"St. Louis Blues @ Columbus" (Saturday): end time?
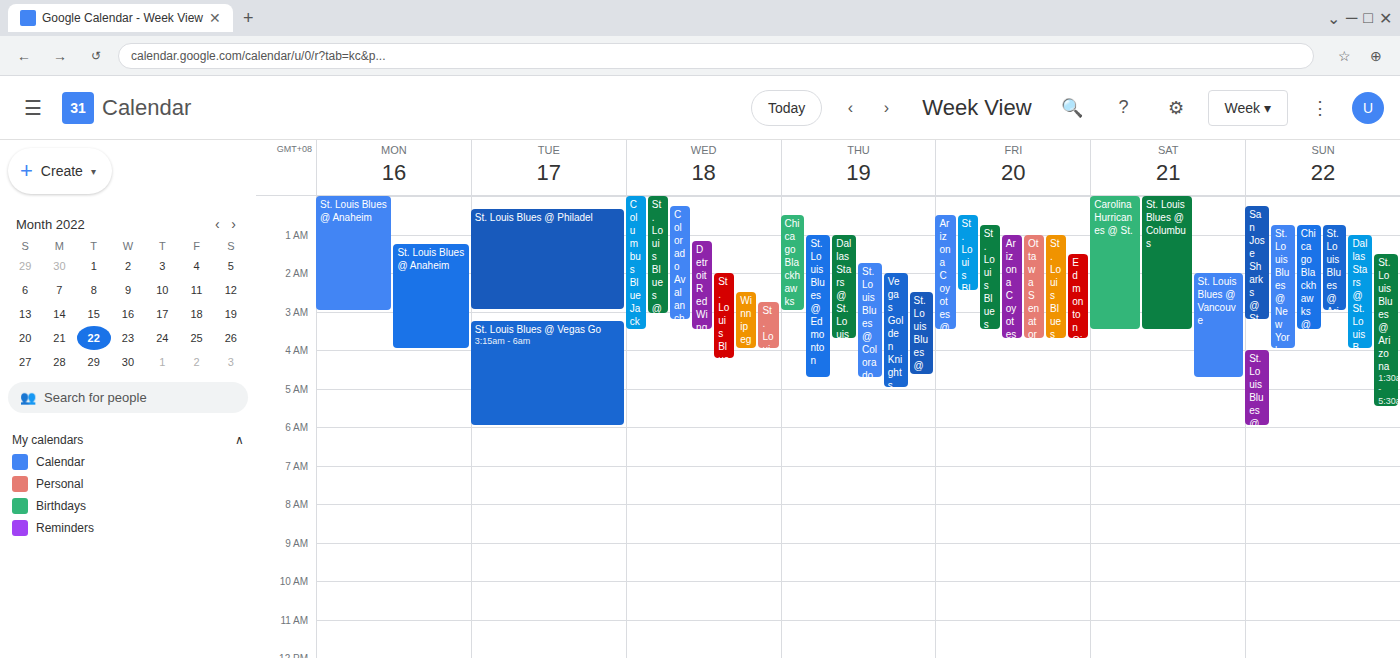
3:30 AM